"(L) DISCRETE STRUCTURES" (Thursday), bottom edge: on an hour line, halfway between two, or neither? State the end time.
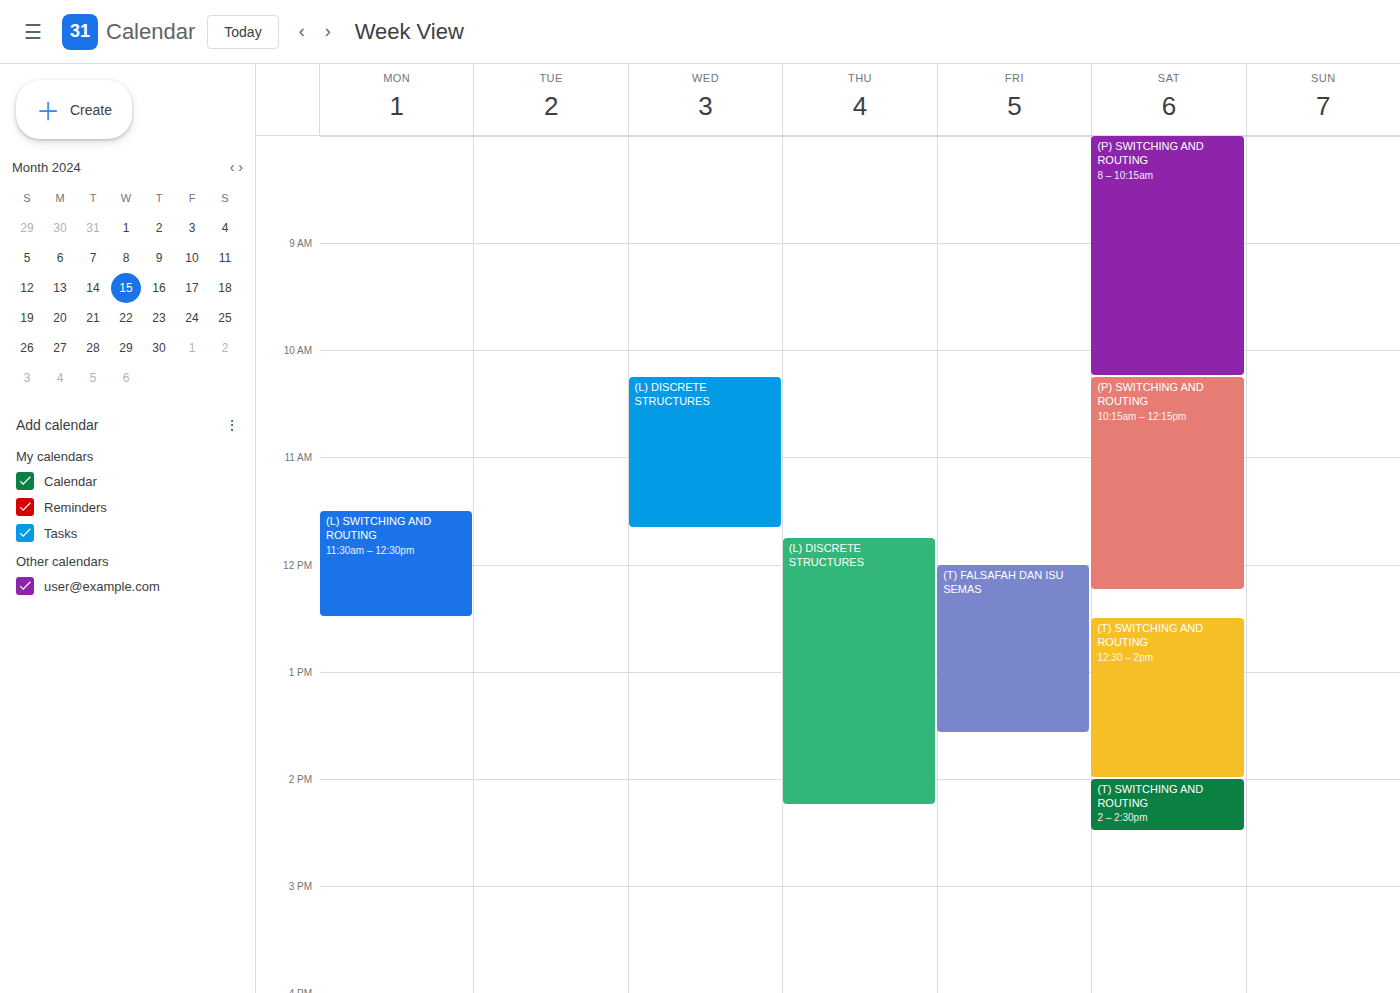
2:15 PM -- neither: a quarter of the way from the 2 PM line to the 3 PM line.